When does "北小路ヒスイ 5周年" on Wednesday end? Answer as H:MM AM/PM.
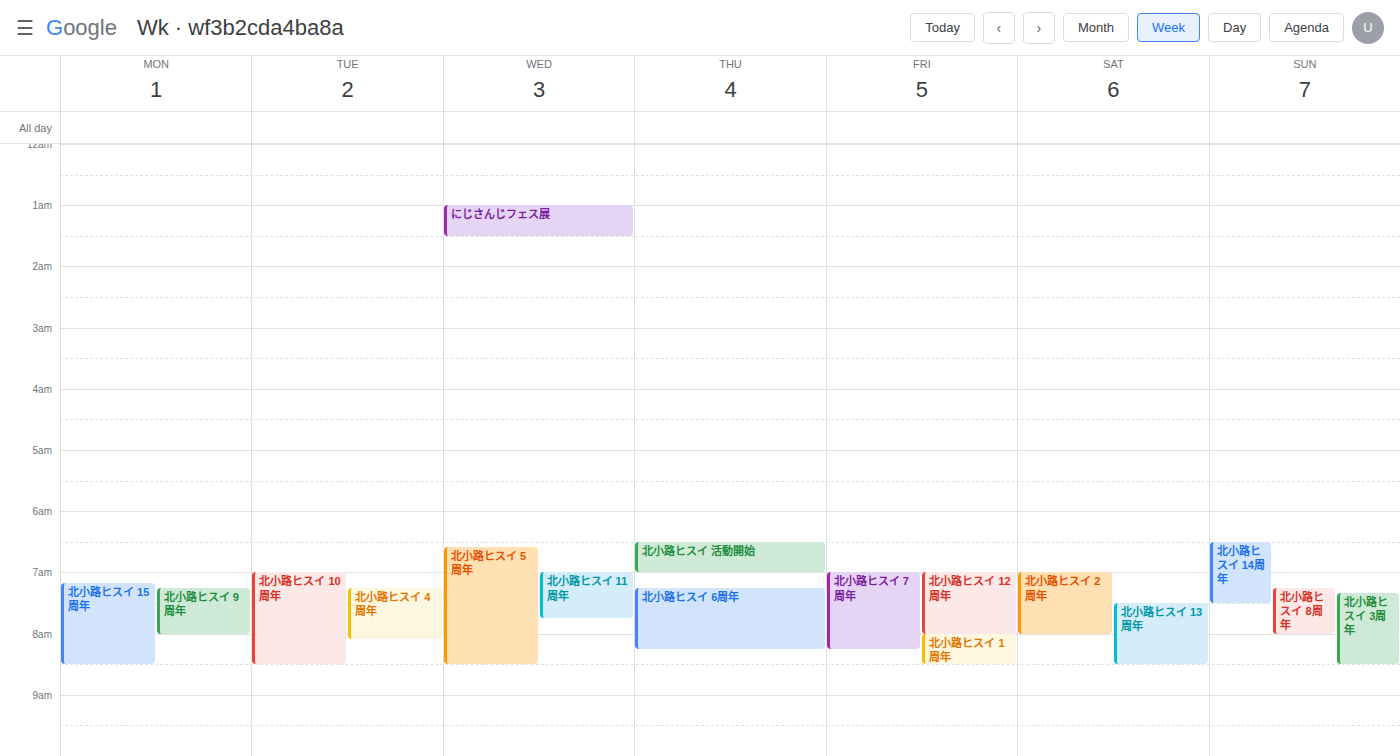
8:30 AM